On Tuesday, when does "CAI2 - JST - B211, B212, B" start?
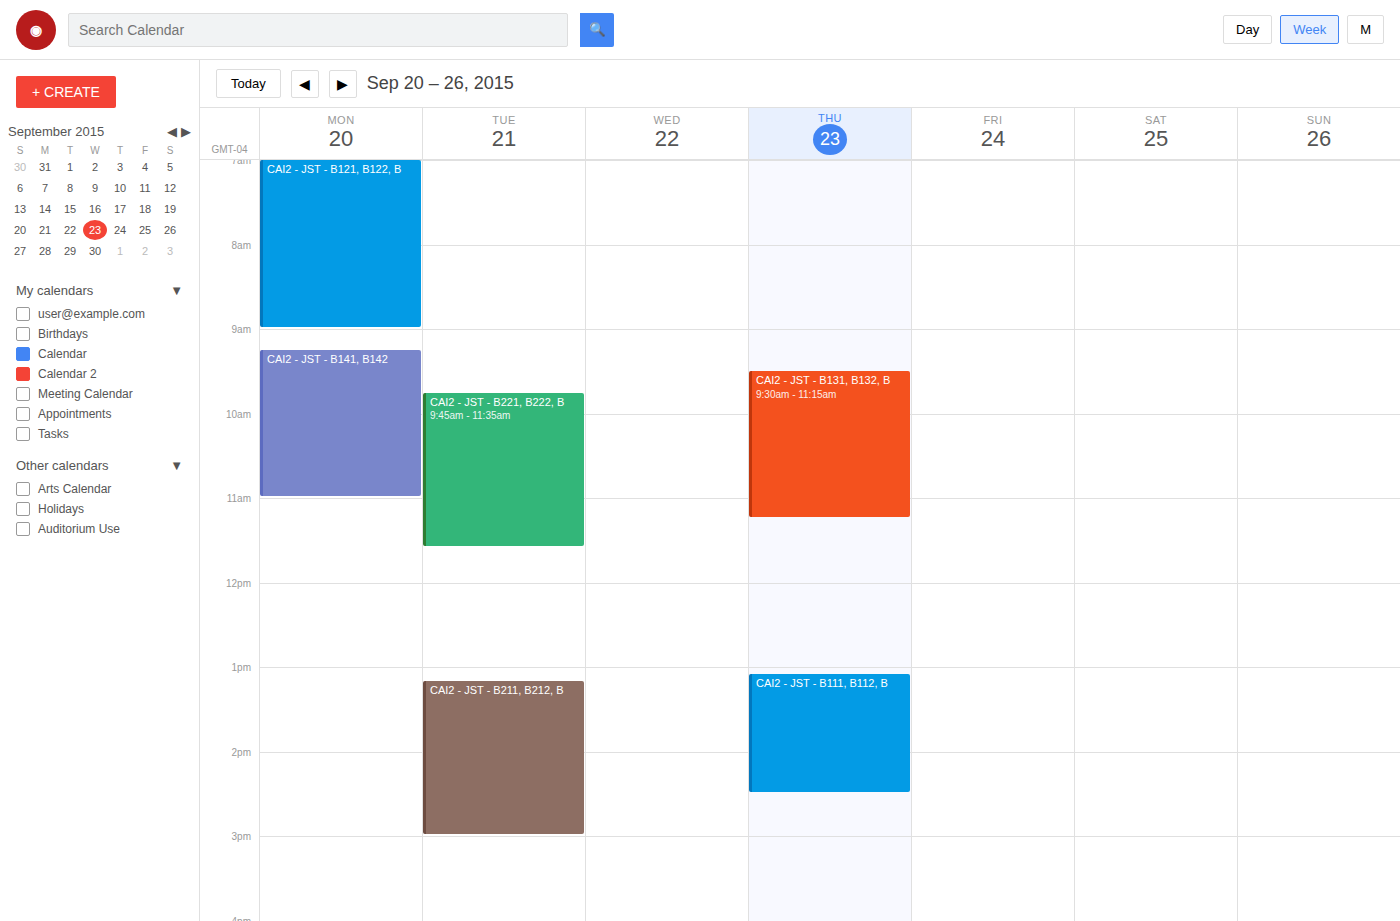
13:10